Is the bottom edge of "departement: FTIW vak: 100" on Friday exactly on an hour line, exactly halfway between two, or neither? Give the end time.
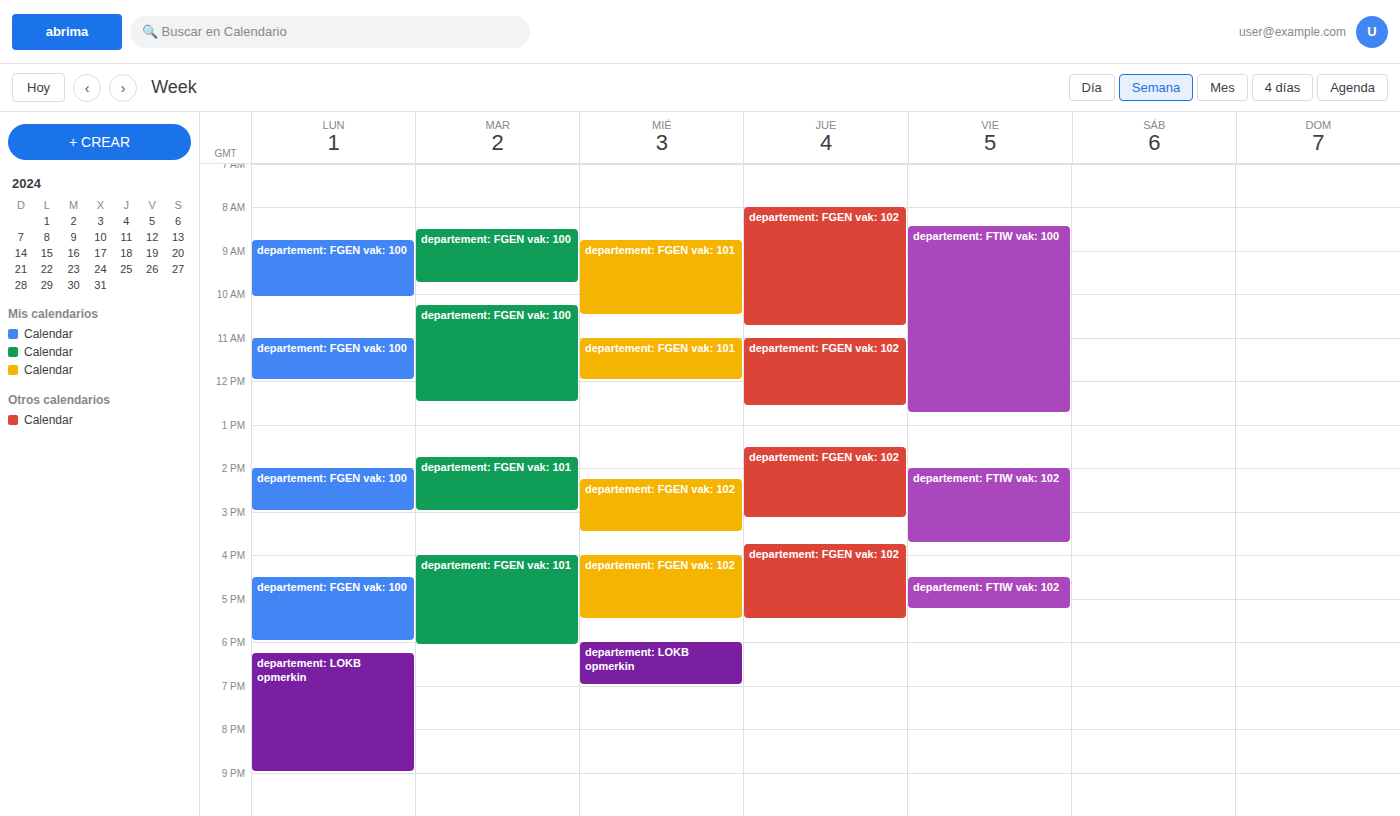
12:45 PM -- neither: three quarters of the way from the 12 PM line to the 1 PM line.